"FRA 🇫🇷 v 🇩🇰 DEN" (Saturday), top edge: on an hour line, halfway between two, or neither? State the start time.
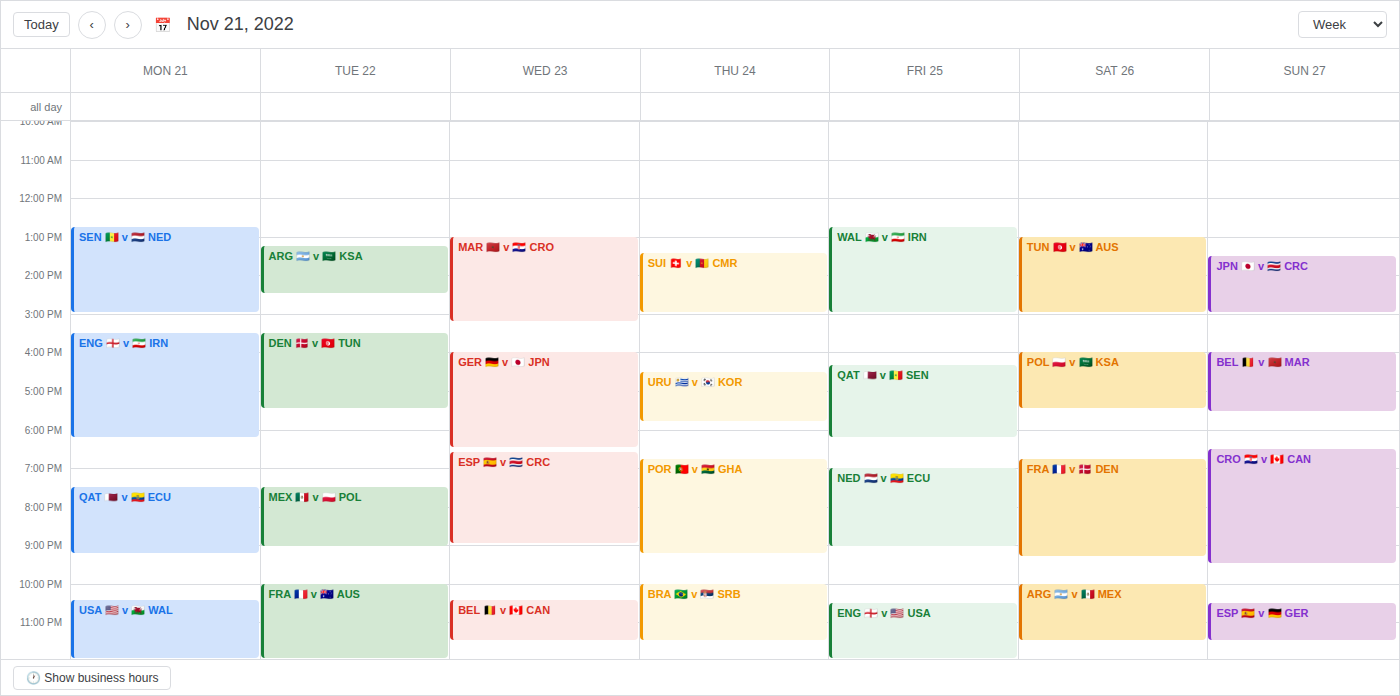
6:45 PM -- neither: three quarters of the way from the 6 PM line to the 7 PM line.